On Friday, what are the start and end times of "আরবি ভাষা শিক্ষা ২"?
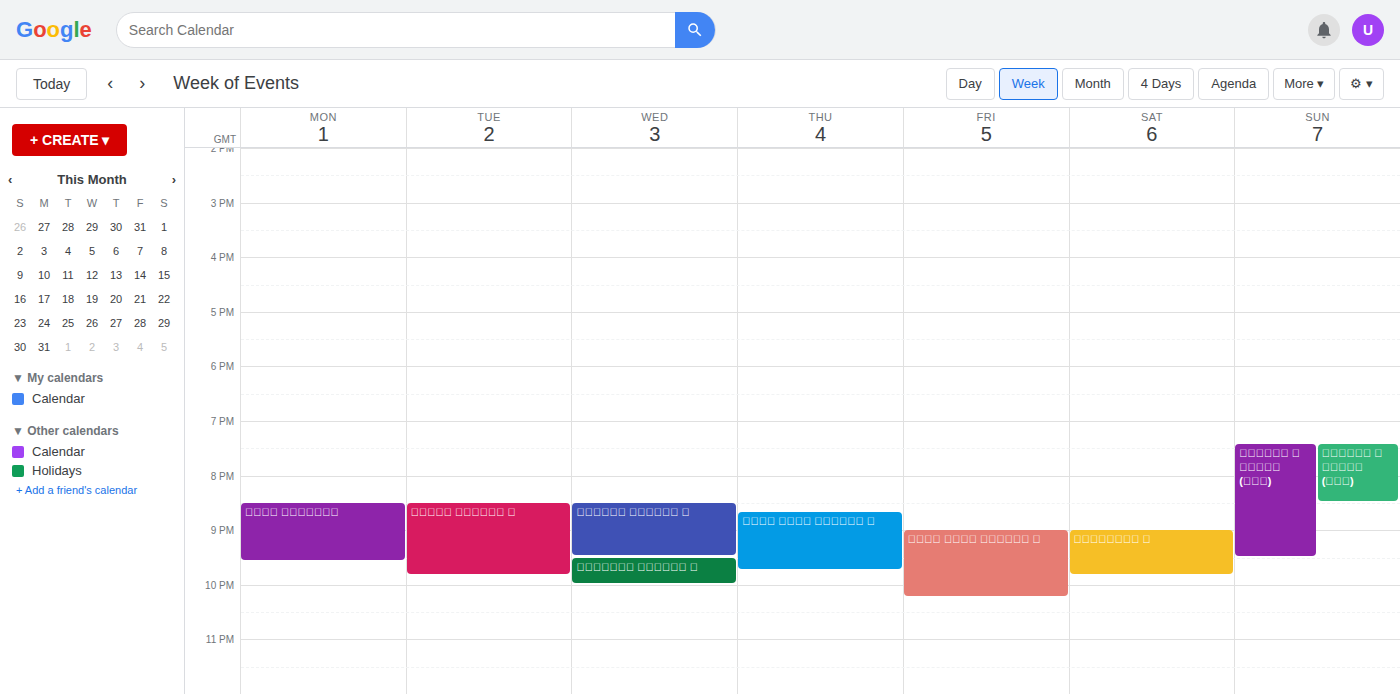
9:00 PM to 10:15 PM